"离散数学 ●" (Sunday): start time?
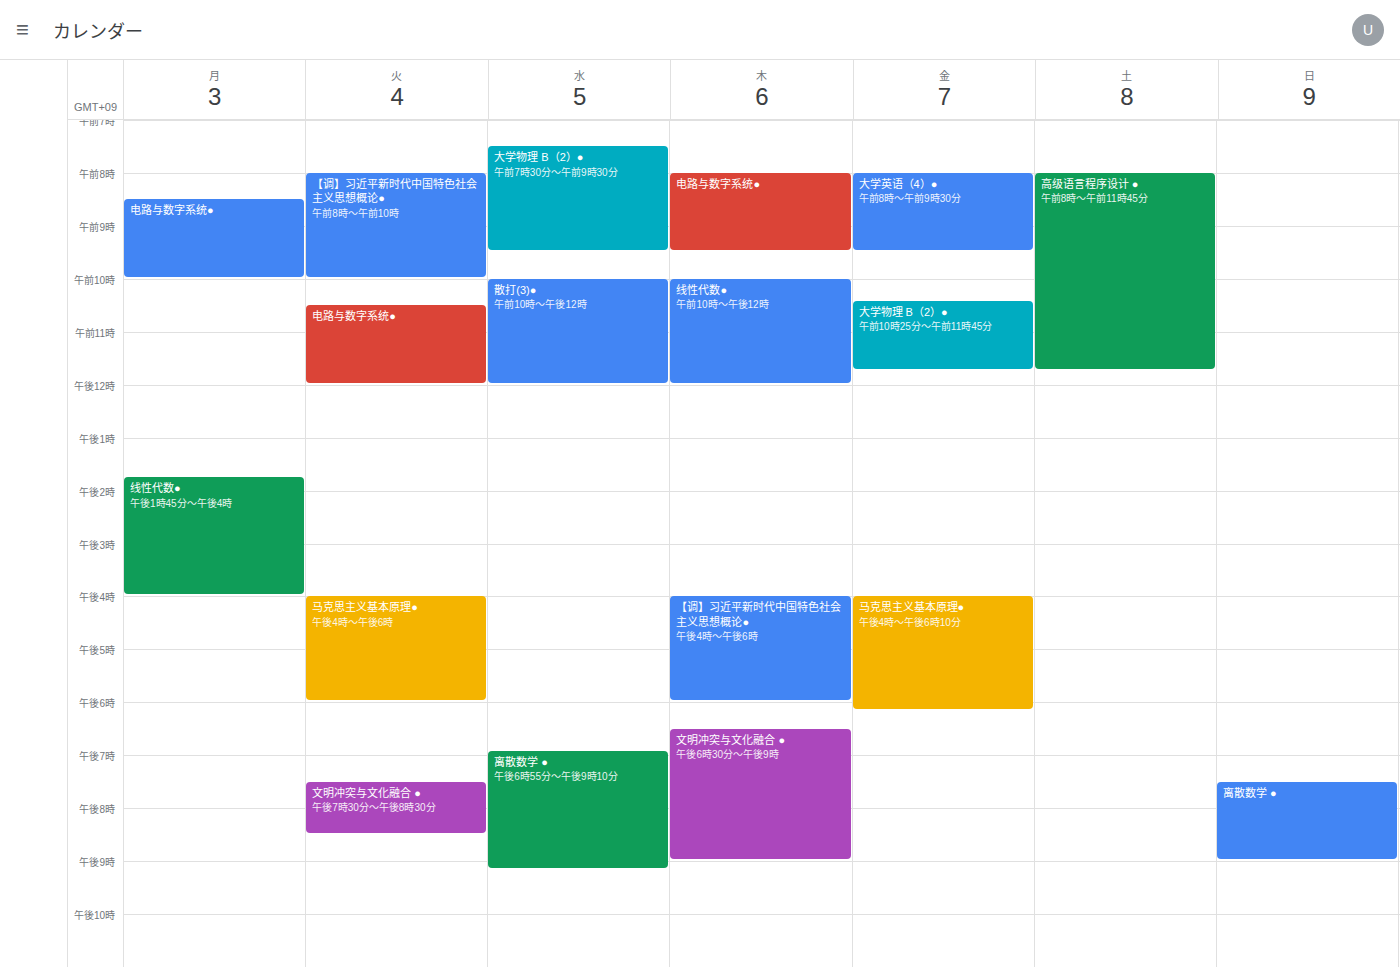
7:30 PM